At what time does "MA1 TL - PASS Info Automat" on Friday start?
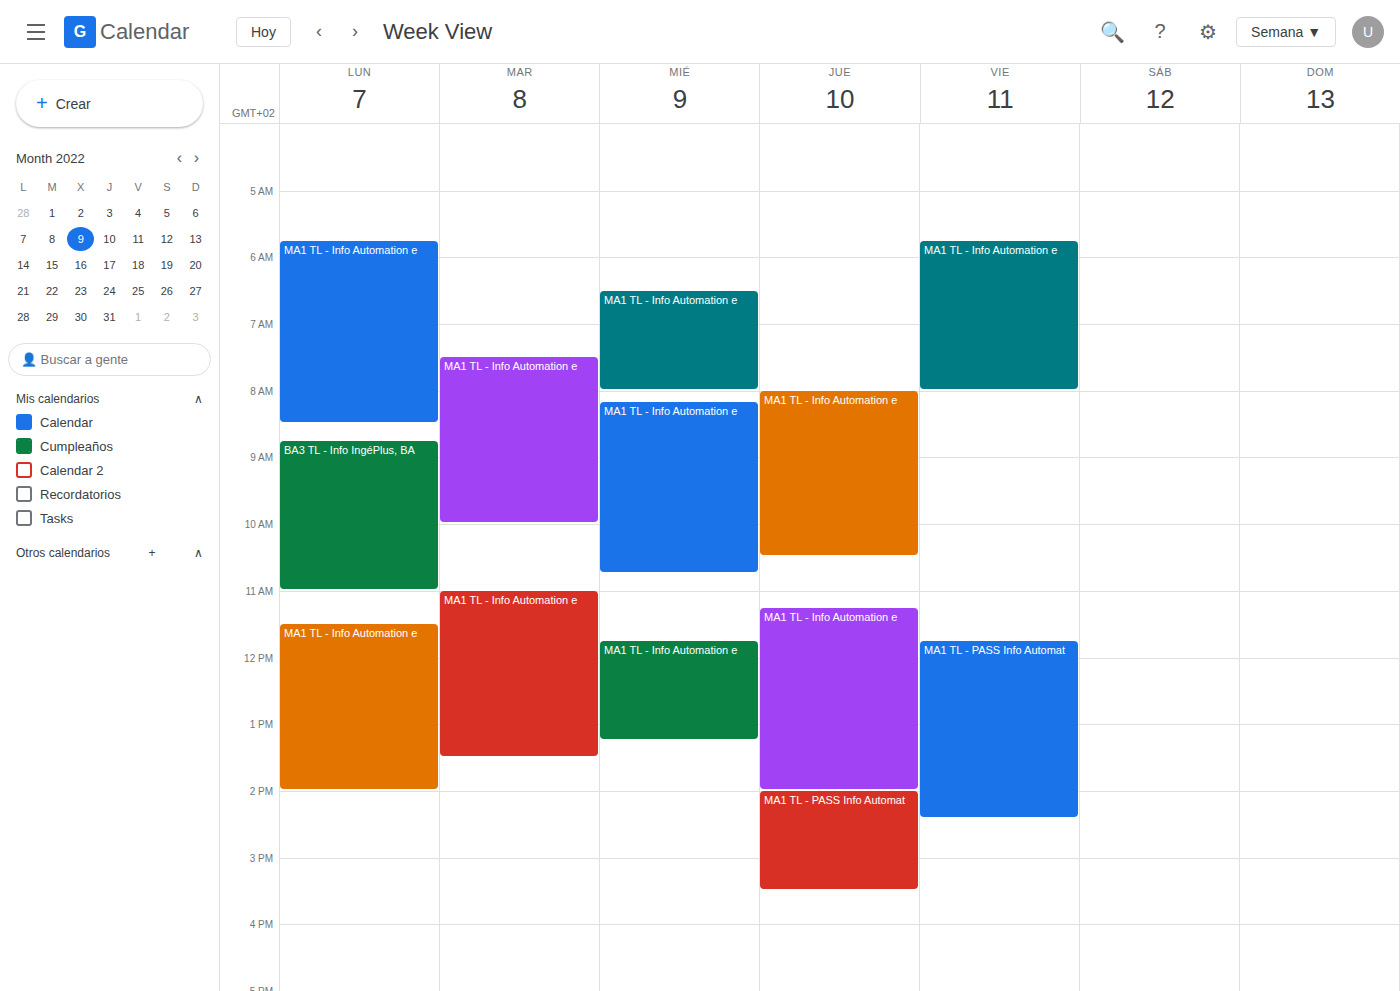
11:45 AM